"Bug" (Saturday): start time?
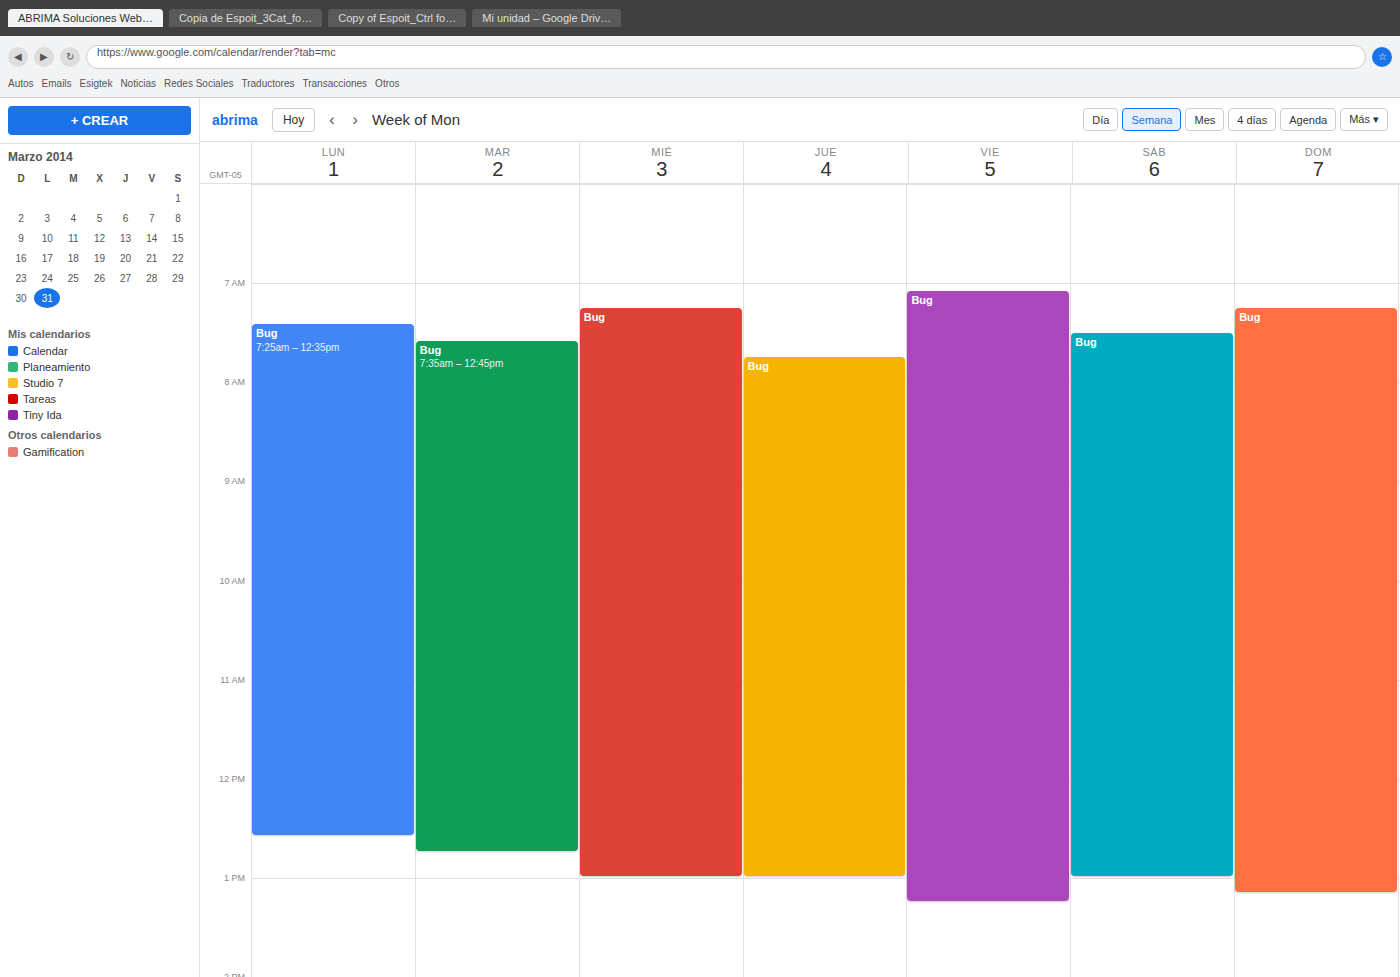
7:30 AM